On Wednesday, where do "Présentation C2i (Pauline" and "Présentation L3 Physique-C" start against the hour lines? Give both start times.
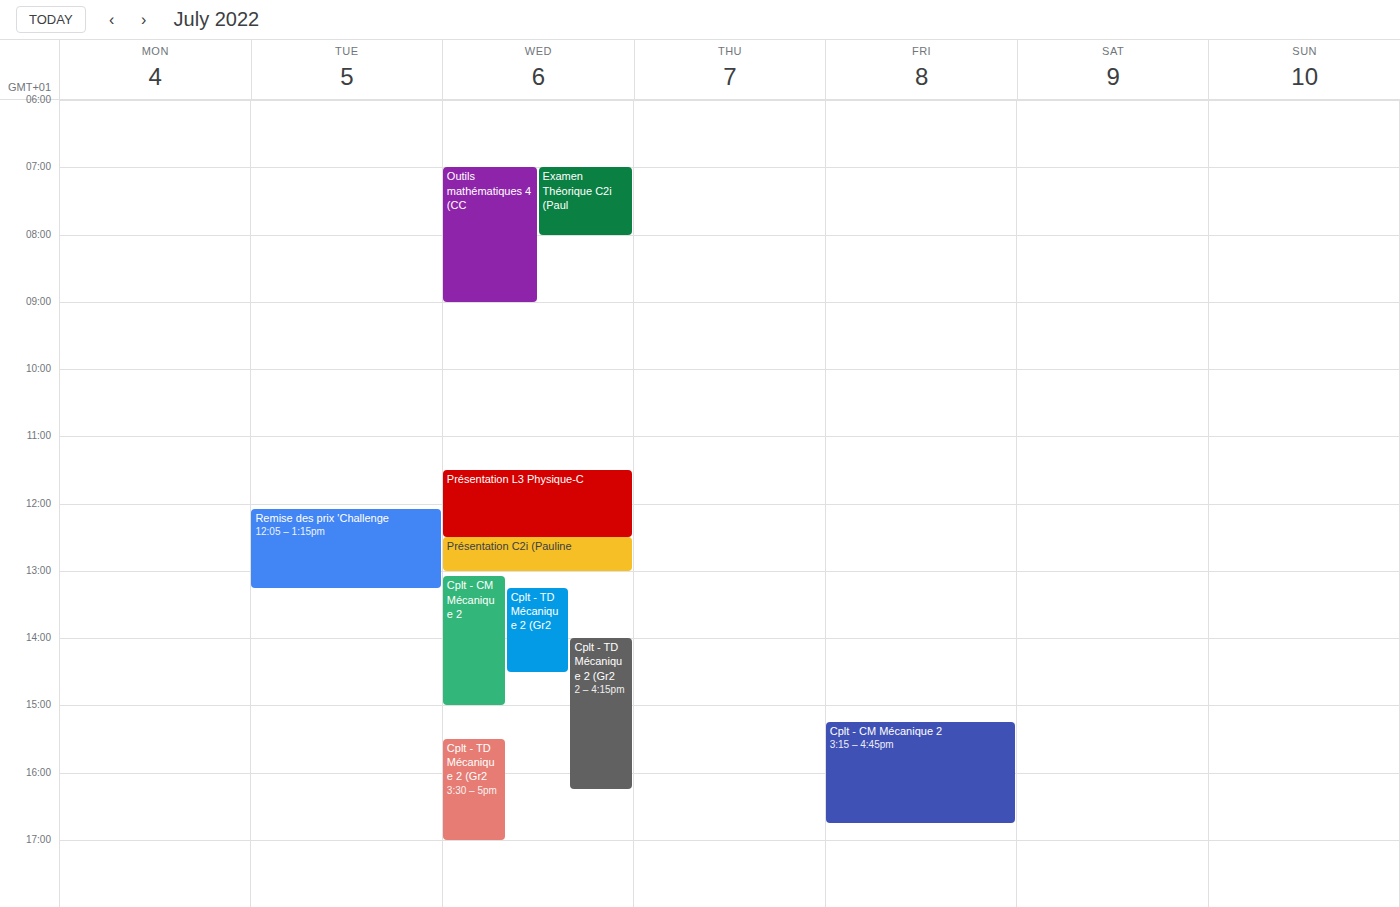
"Présentation C2i (Pauline": 12:30, halfway between the 12:00 and 13:00 lines. "Présentation L3 Physique-C": 11:30, halfway between the 11:00 and 12:00 lines.